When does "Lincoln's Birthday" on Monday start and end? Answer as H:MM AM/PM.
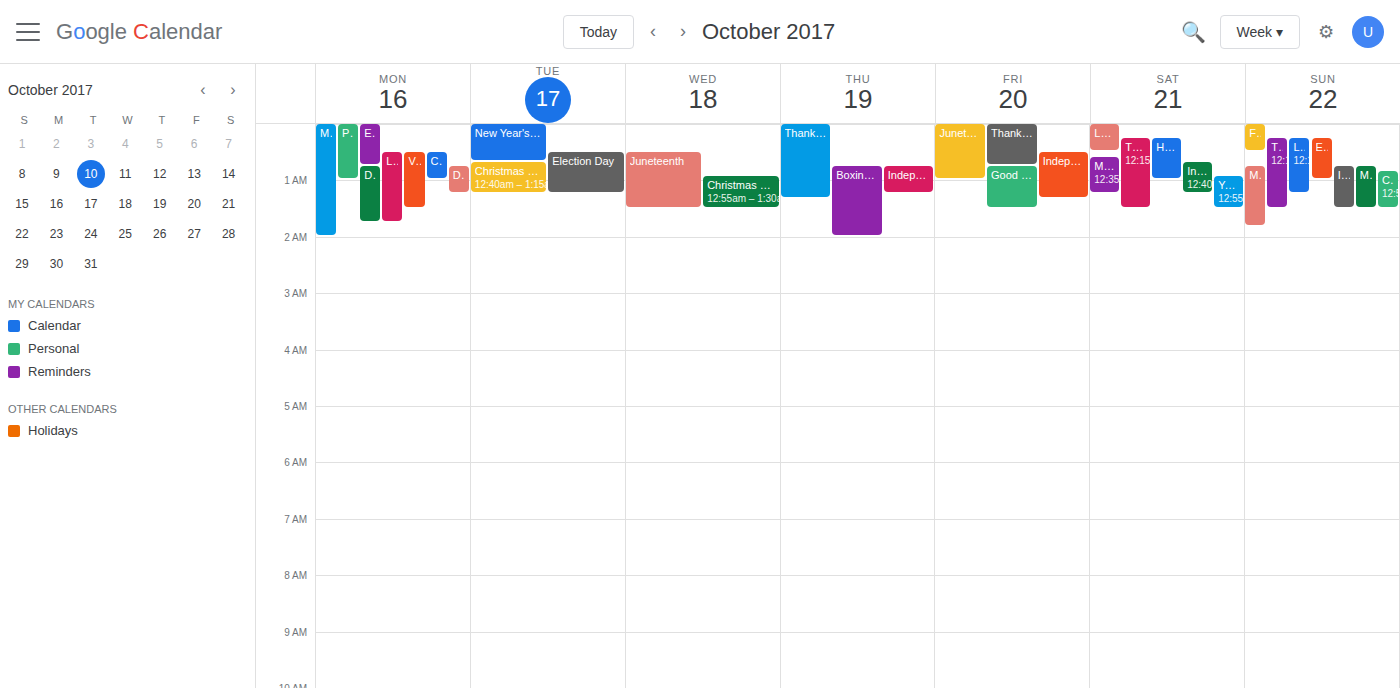
12:30 AM to 1:45 AM